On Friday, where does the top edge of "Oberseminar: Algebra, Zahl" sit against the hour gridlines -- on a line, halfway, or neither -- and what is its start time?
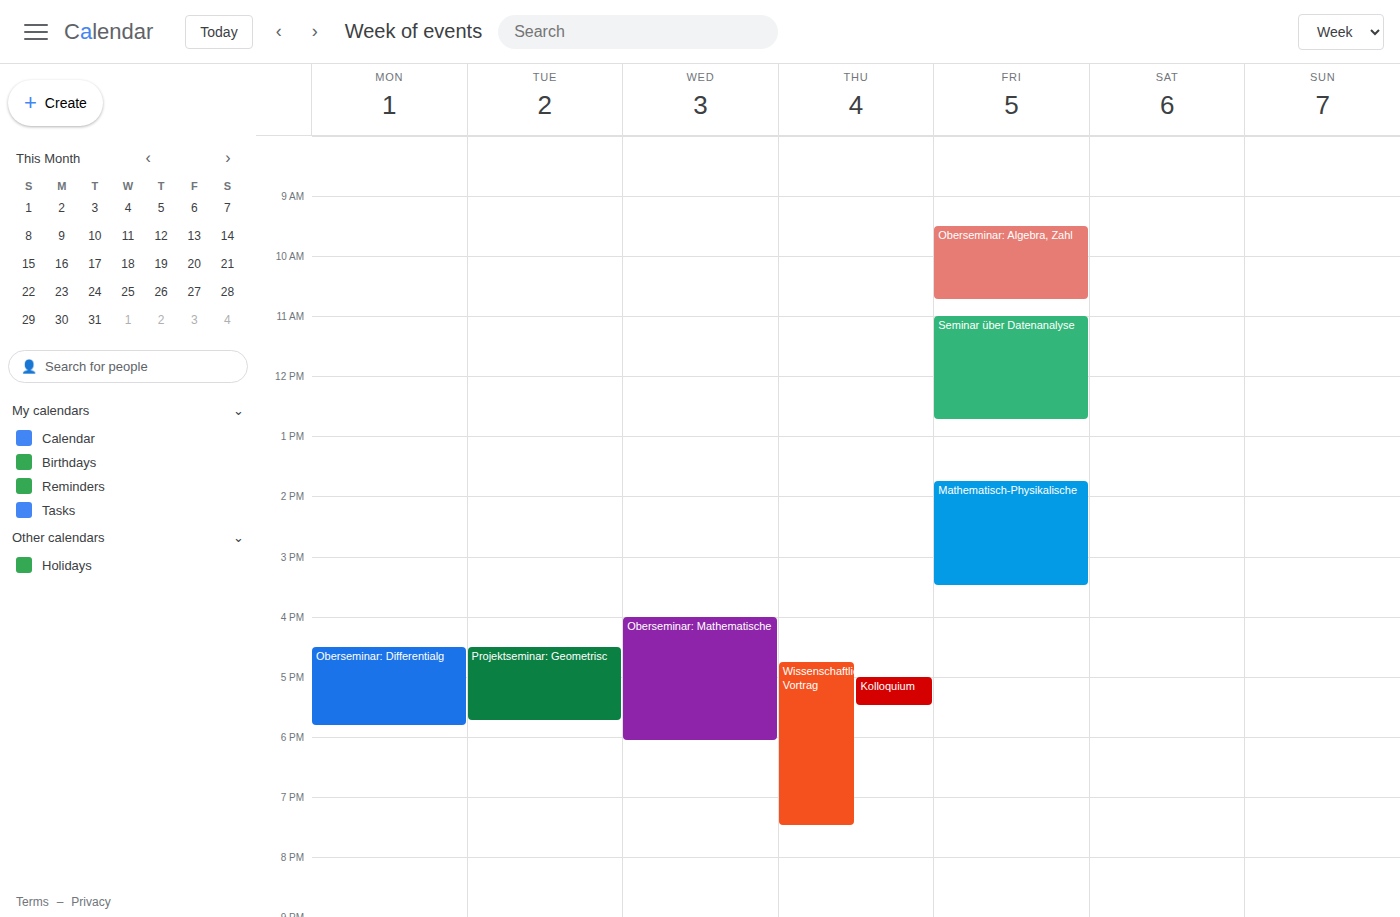
09:30 -- halfway between the 09:00 and 10:00 lines.